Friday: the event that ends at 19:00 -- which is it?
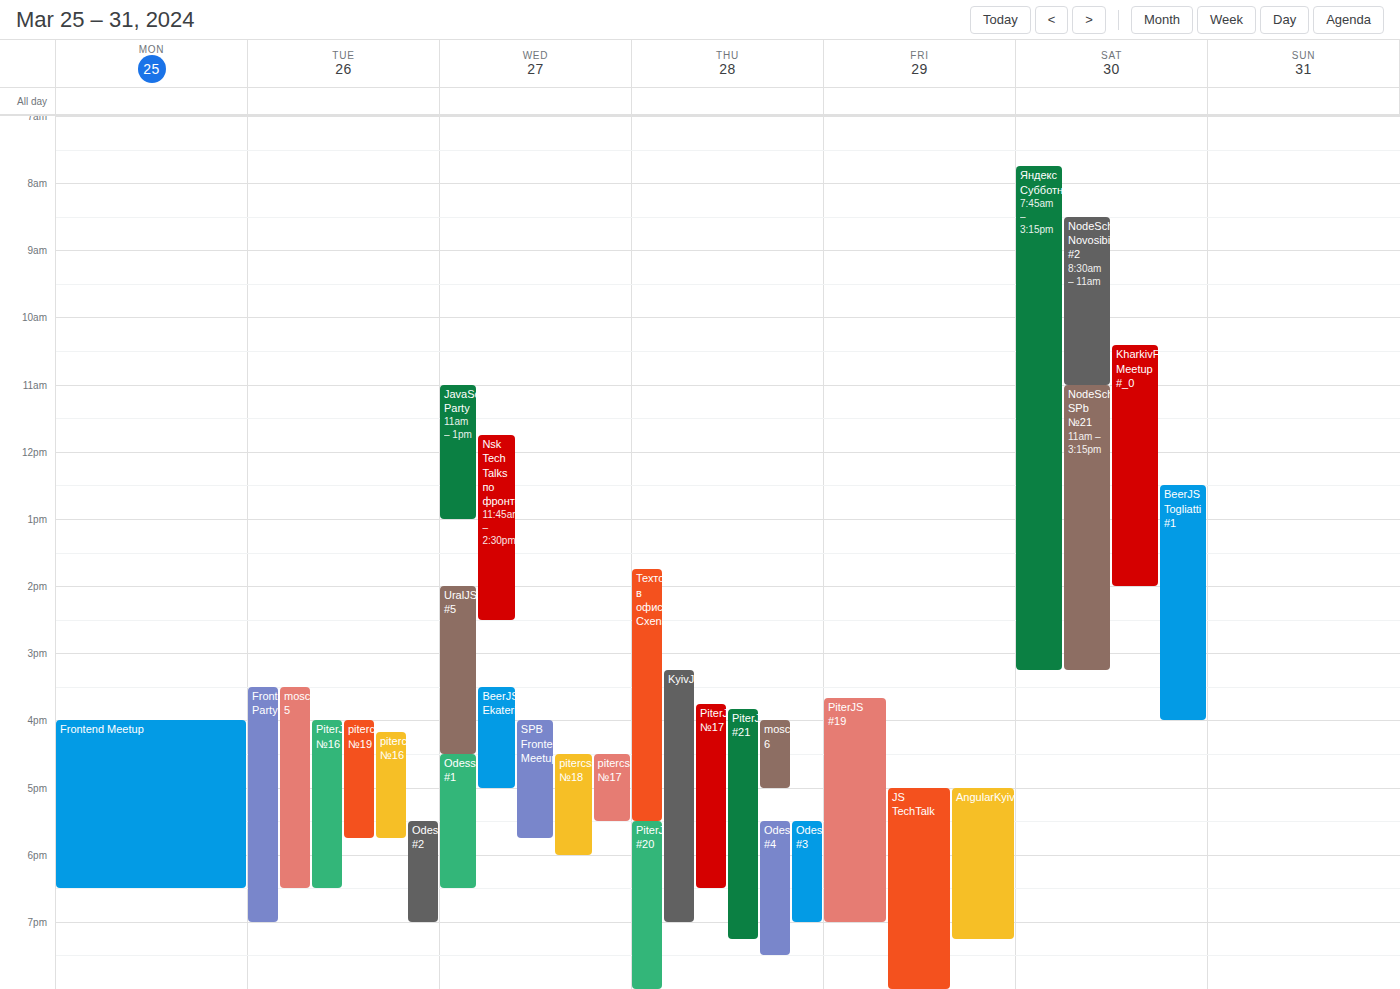
"PiterJS #19"